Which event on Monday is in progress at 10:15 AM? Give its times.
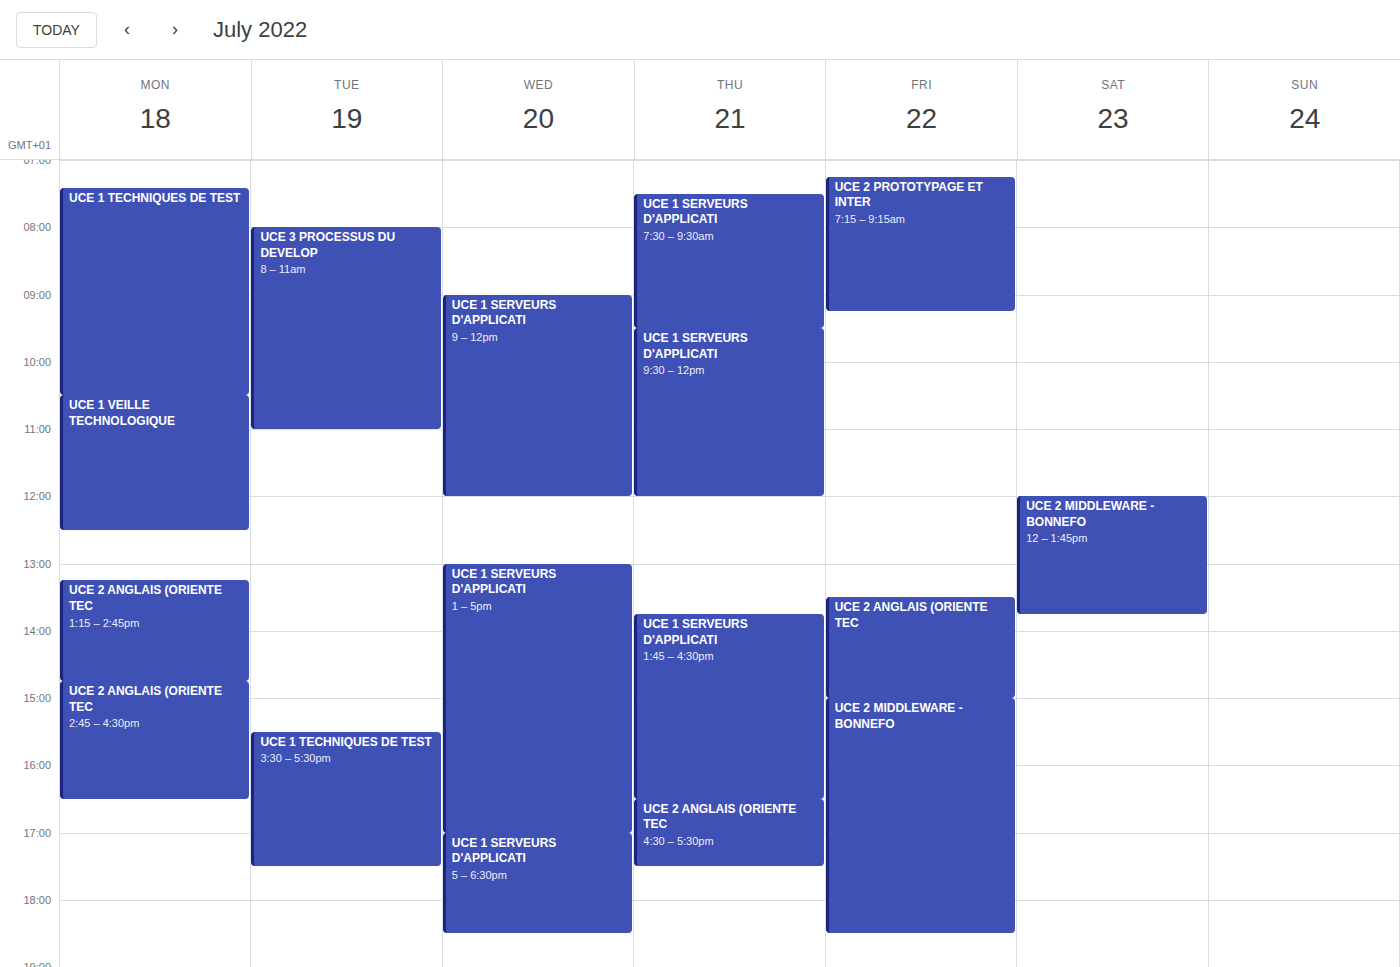
"UCE 1 TECHNIQUES DE TEST", 7:25 AM to 10:30 AM